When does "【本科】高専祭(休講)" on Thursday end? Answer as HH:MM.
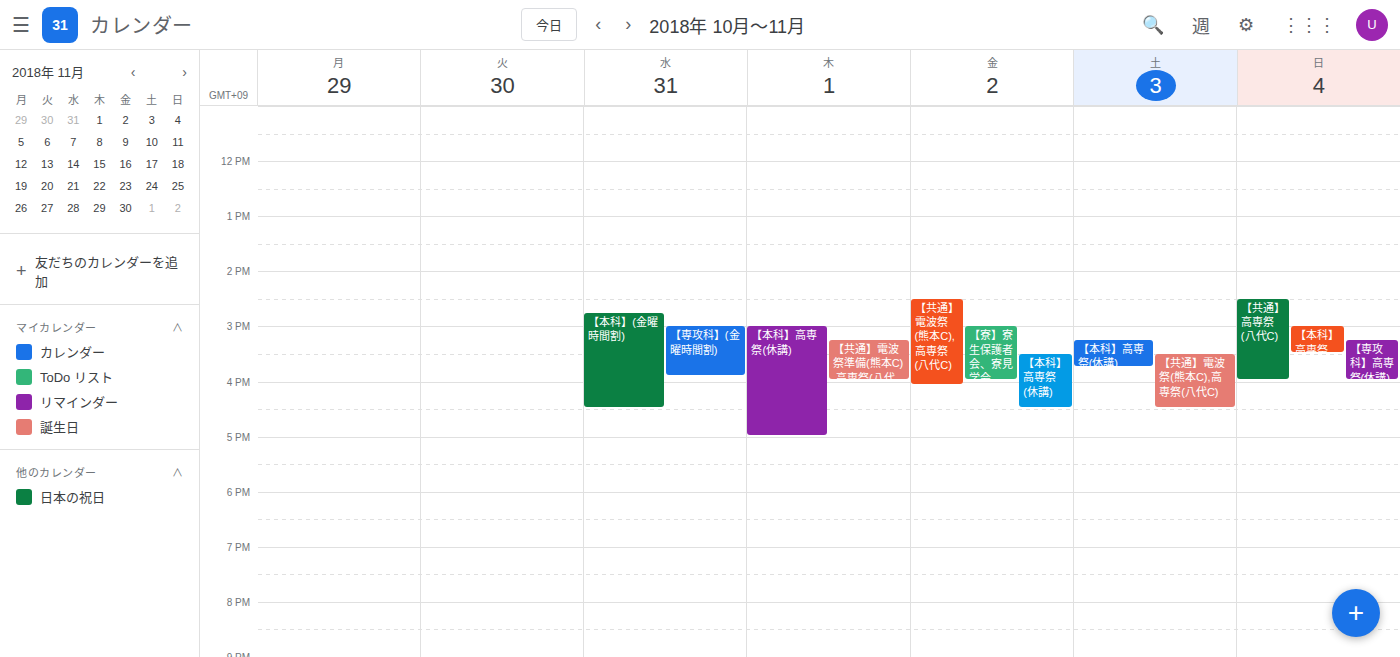
17:00